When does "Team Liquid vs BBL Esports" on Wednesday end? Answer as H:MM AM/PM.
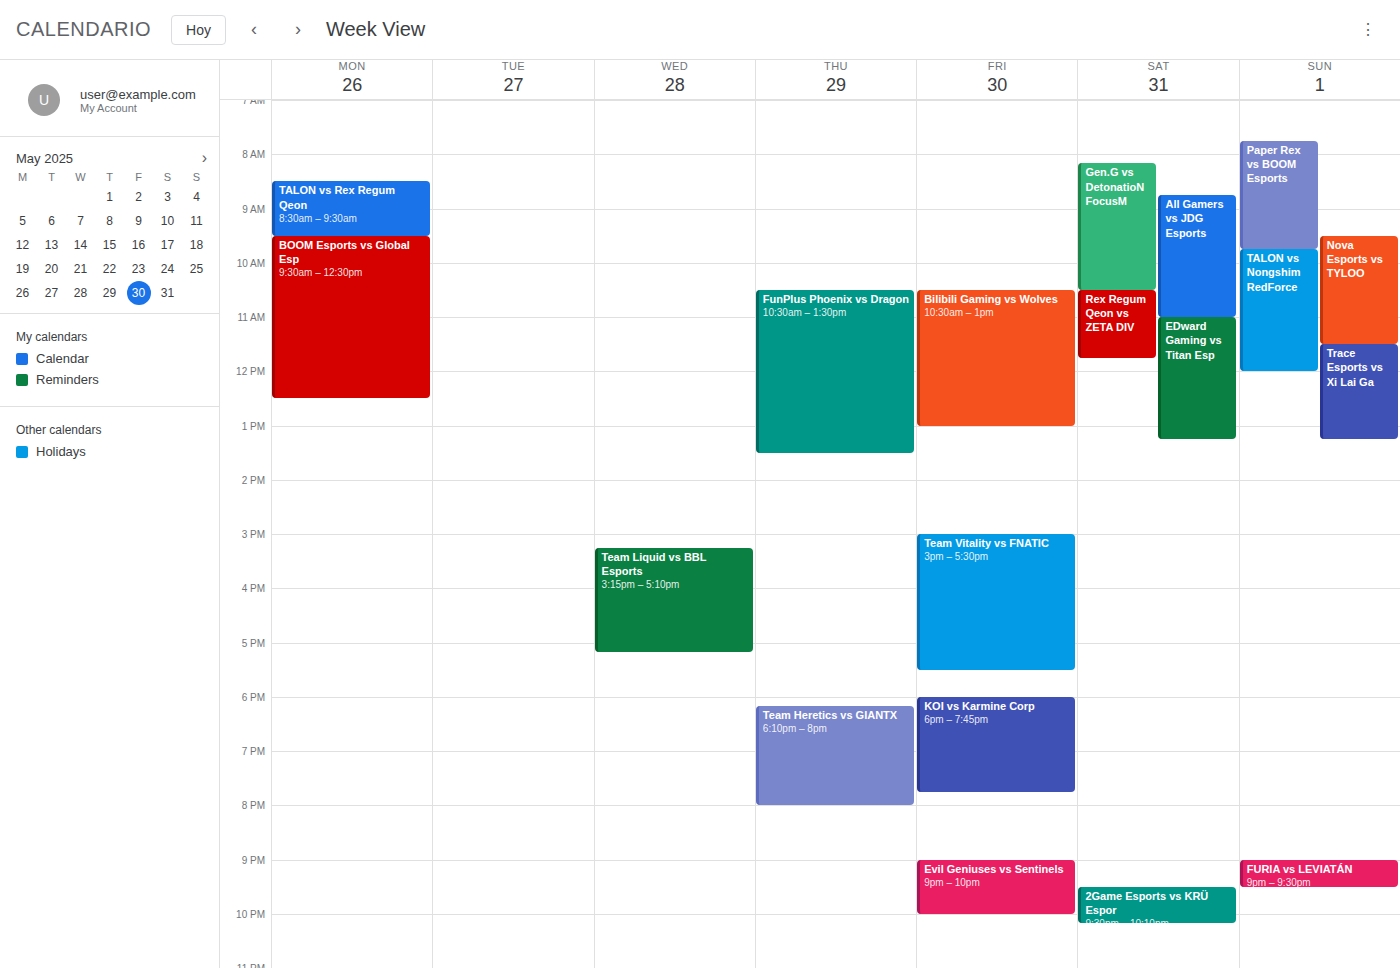
5:10 PM